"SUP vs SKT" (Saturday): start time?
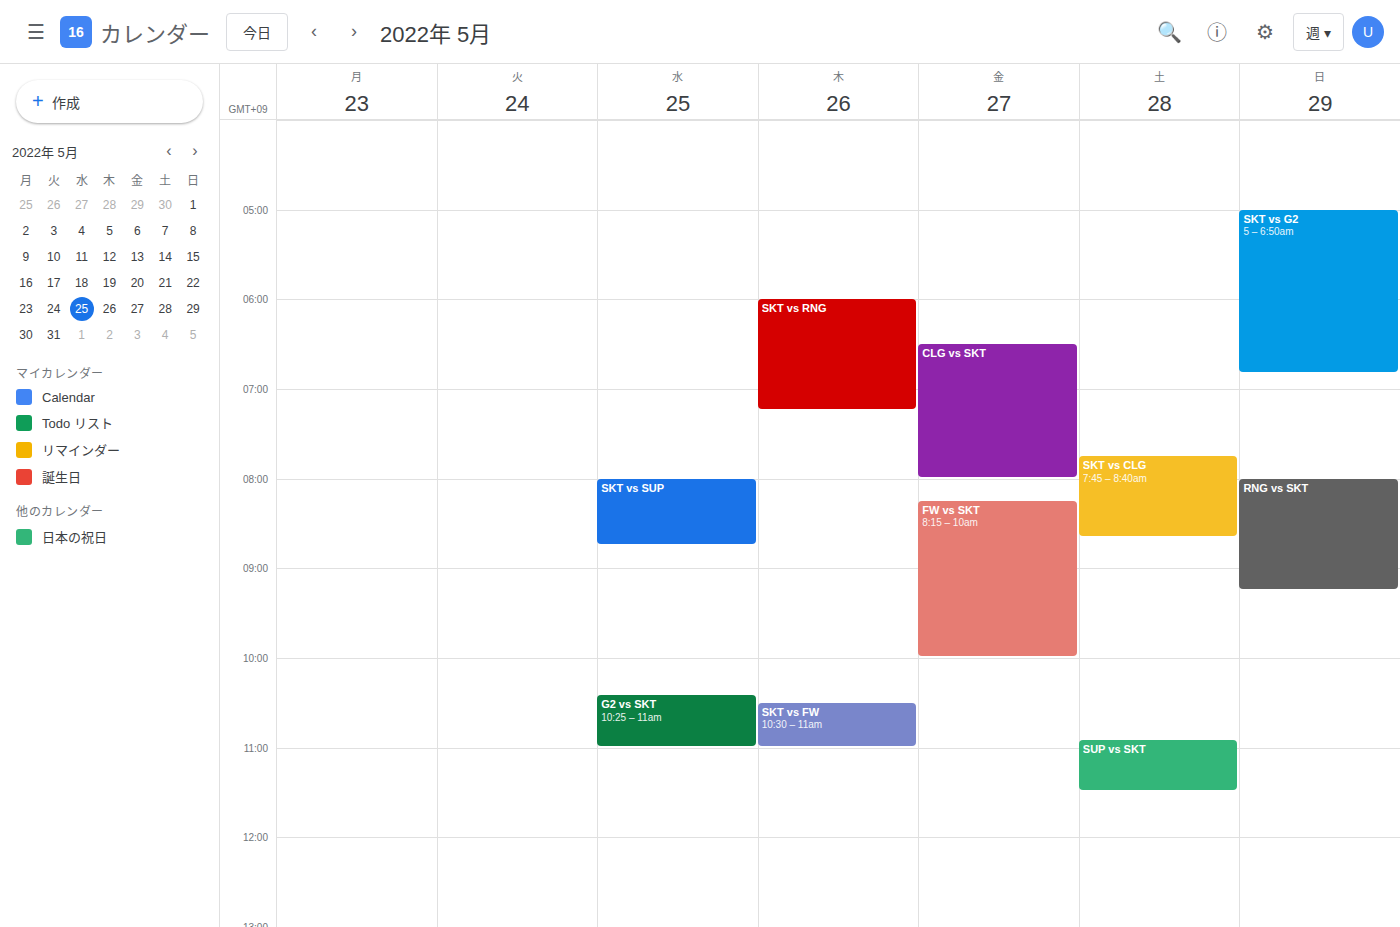
10:55 AM